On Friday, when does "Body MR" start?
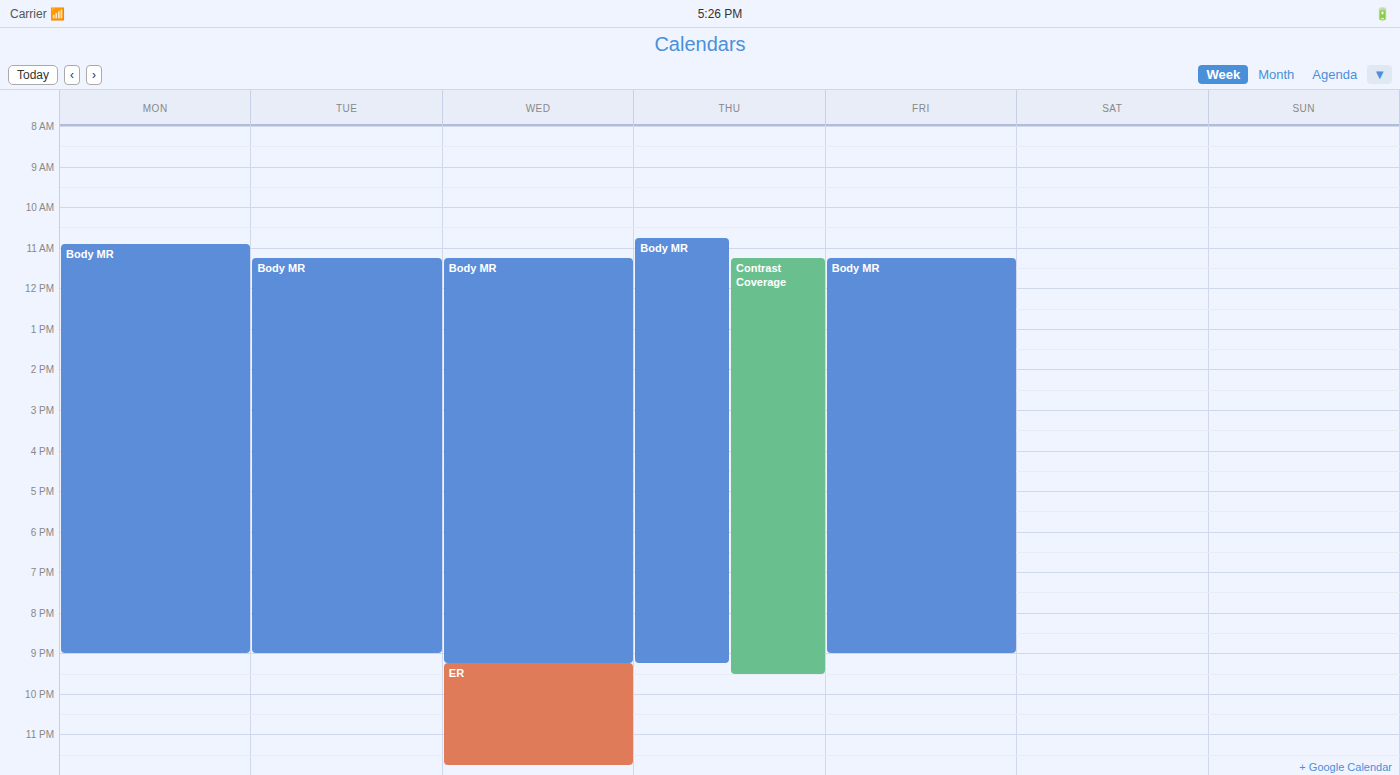
11:15 AM